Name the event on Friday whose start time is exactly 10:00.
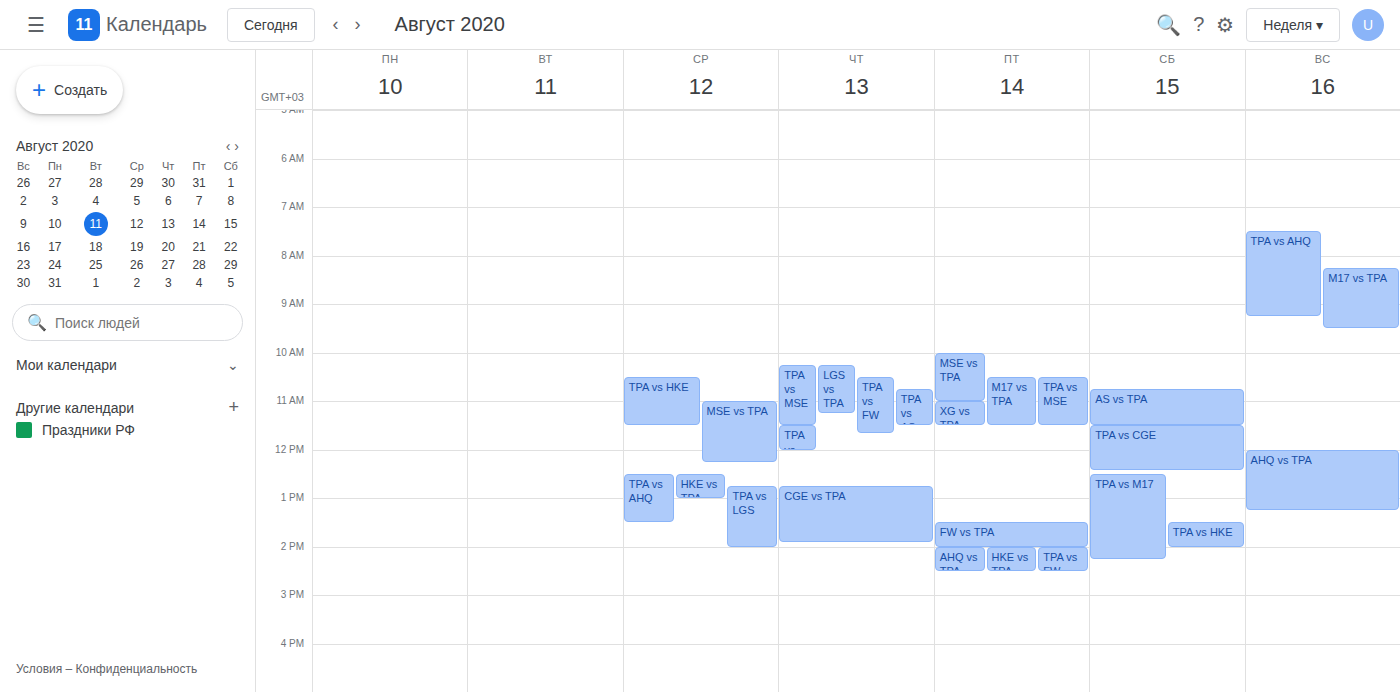
"MSE vs TPA"